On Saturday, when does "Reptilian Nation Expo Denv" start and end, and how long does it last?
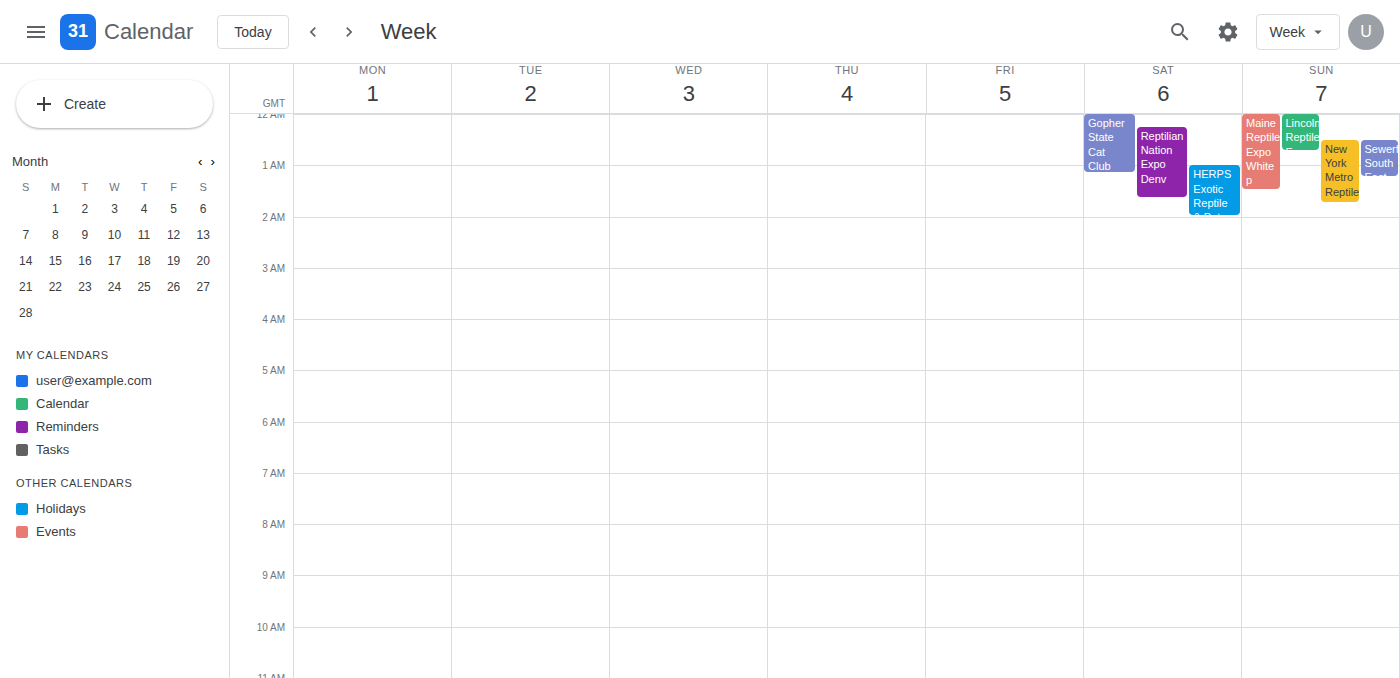
12:15 AM to 1:40 AM, 1 hour 25 minutes